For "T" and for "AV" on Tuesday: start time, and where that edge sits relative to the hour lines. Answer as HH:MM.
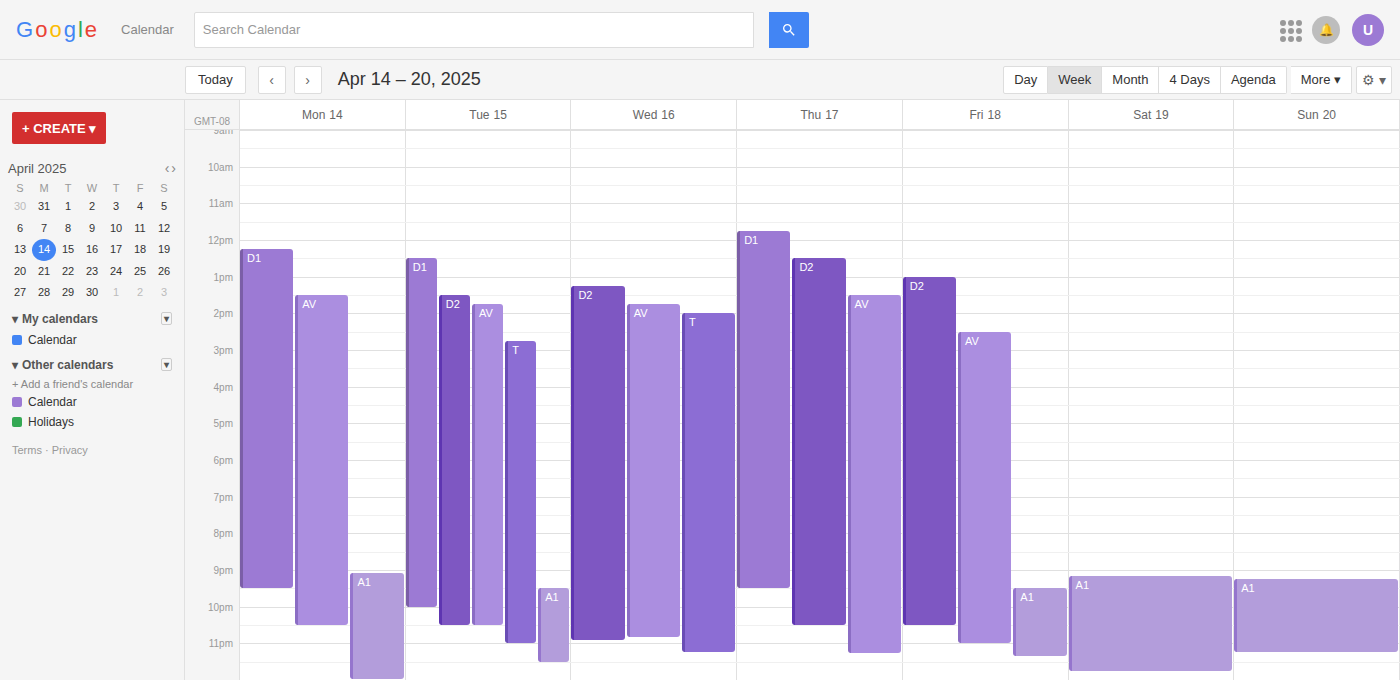
"T": 14:45, neither: three quarters of the way from the 14:00 line to the 15:00 line. "AV": 13:45, neither: three quarters of the way from the 13:00 line to the 14:00 line.